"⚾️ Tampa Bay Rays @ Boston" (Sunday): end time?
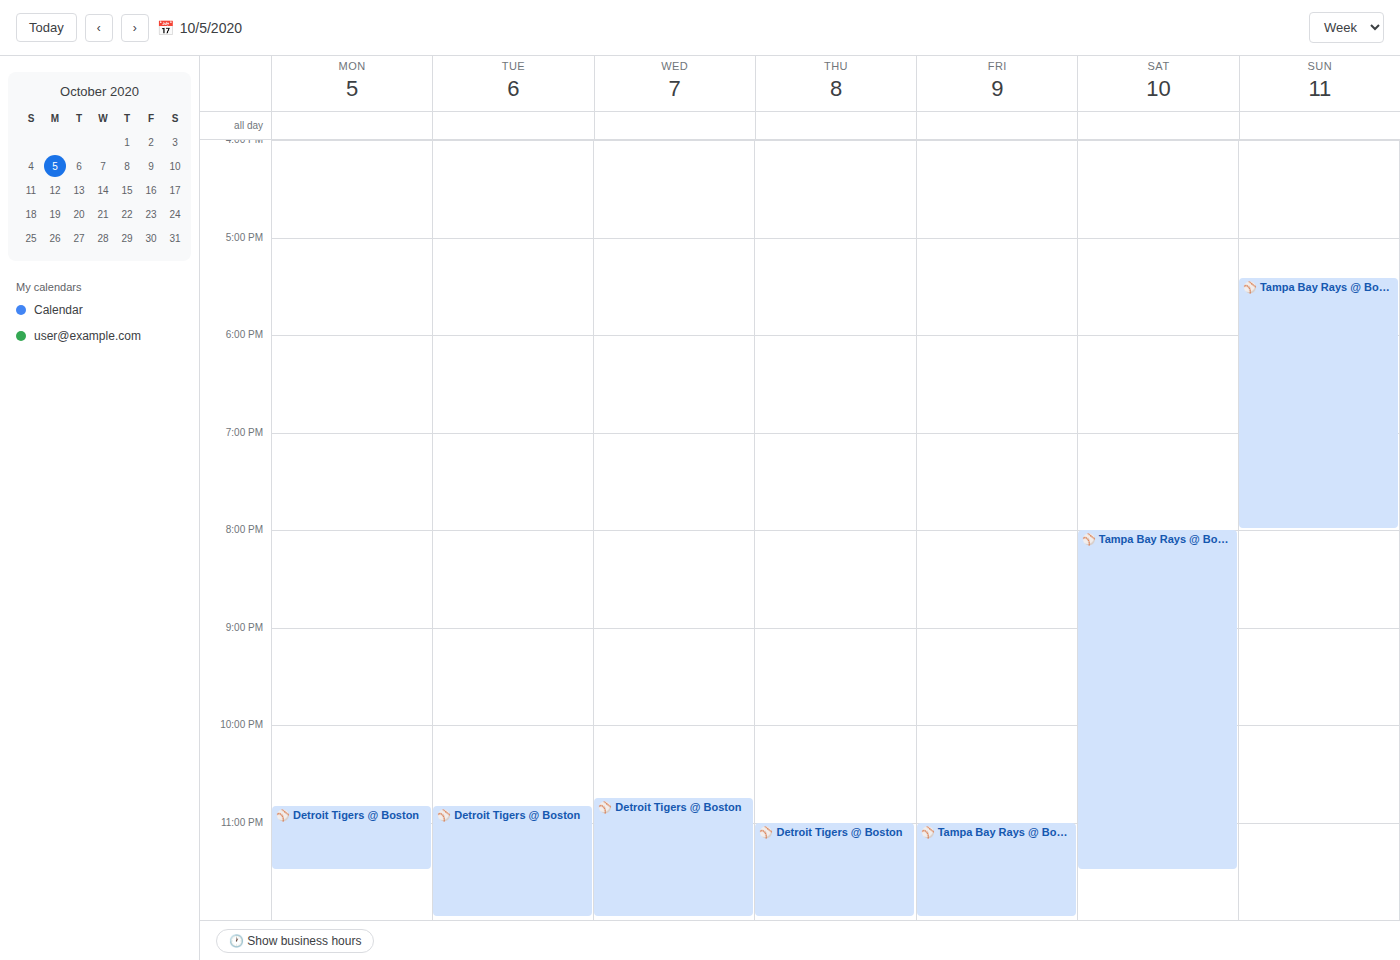
8:00 PM